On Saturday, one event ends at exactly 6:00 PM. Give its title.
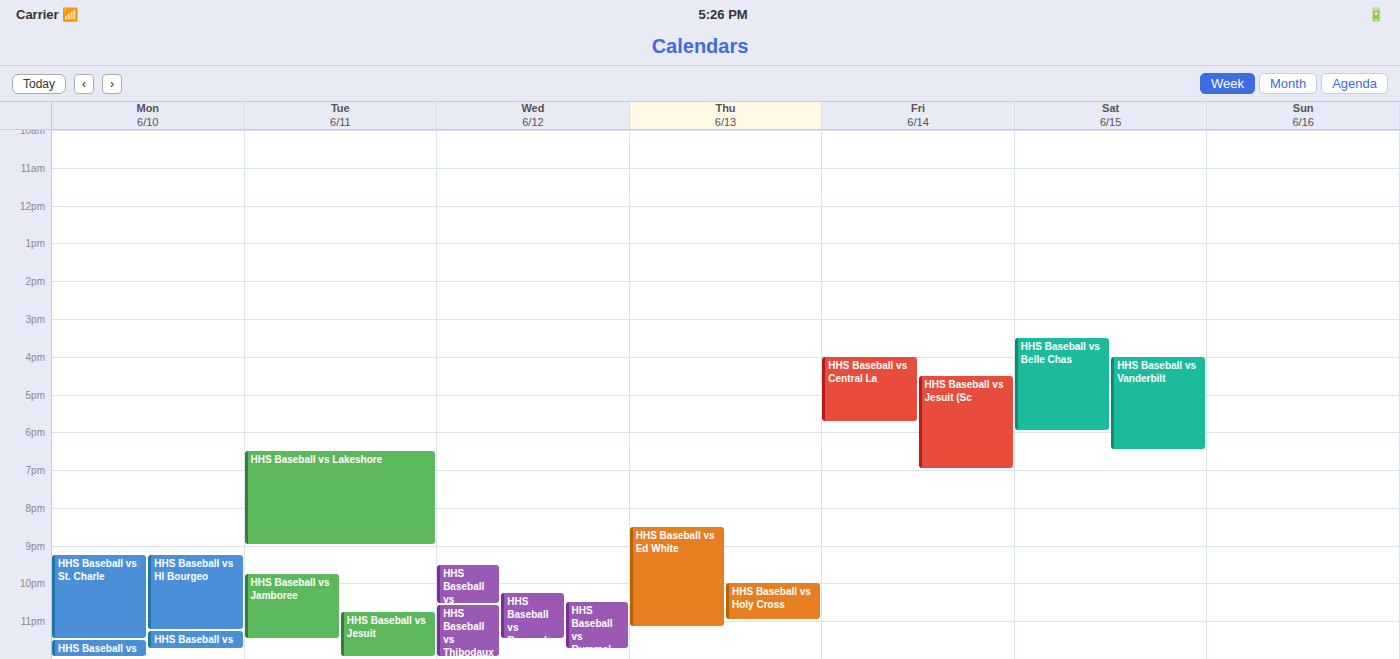
"HHS Baseball vs Belle Chas"